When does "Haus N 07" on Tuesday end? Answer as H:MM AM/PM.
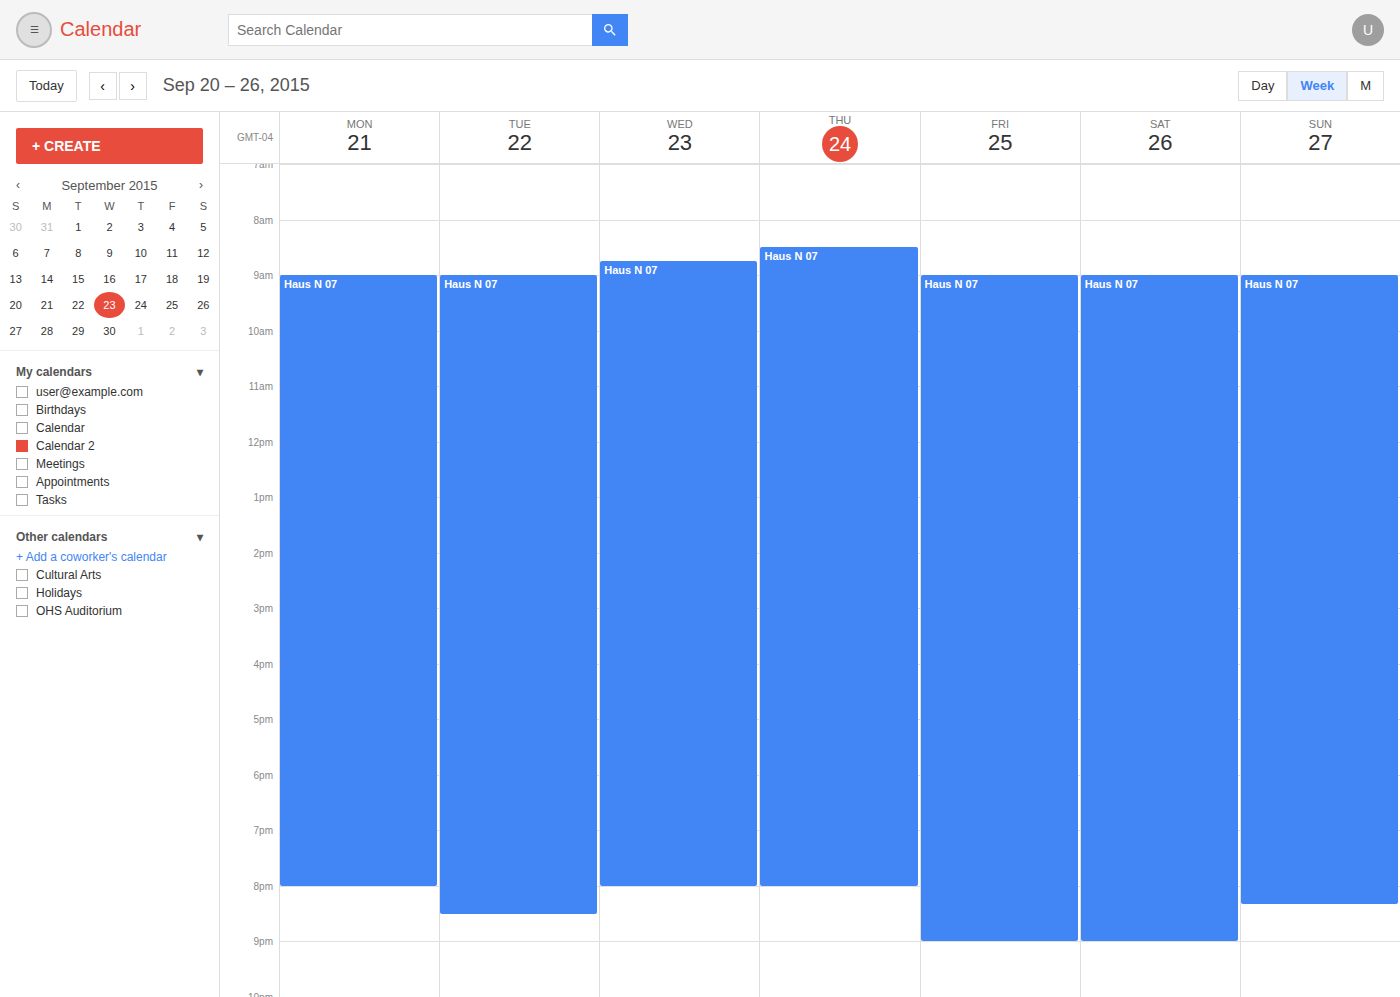
8:30 PM